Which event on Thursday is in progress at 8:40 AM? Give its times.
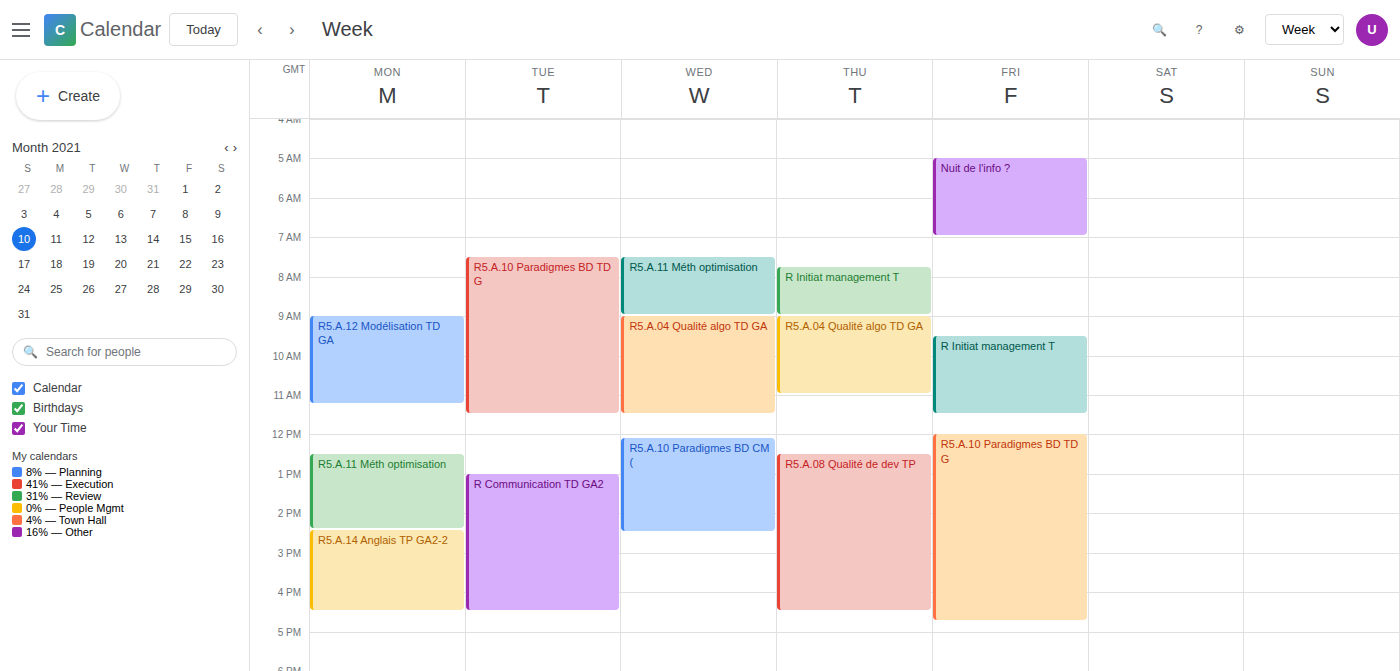
"R Initiat management T", 7:45 AM to 9:00 AM